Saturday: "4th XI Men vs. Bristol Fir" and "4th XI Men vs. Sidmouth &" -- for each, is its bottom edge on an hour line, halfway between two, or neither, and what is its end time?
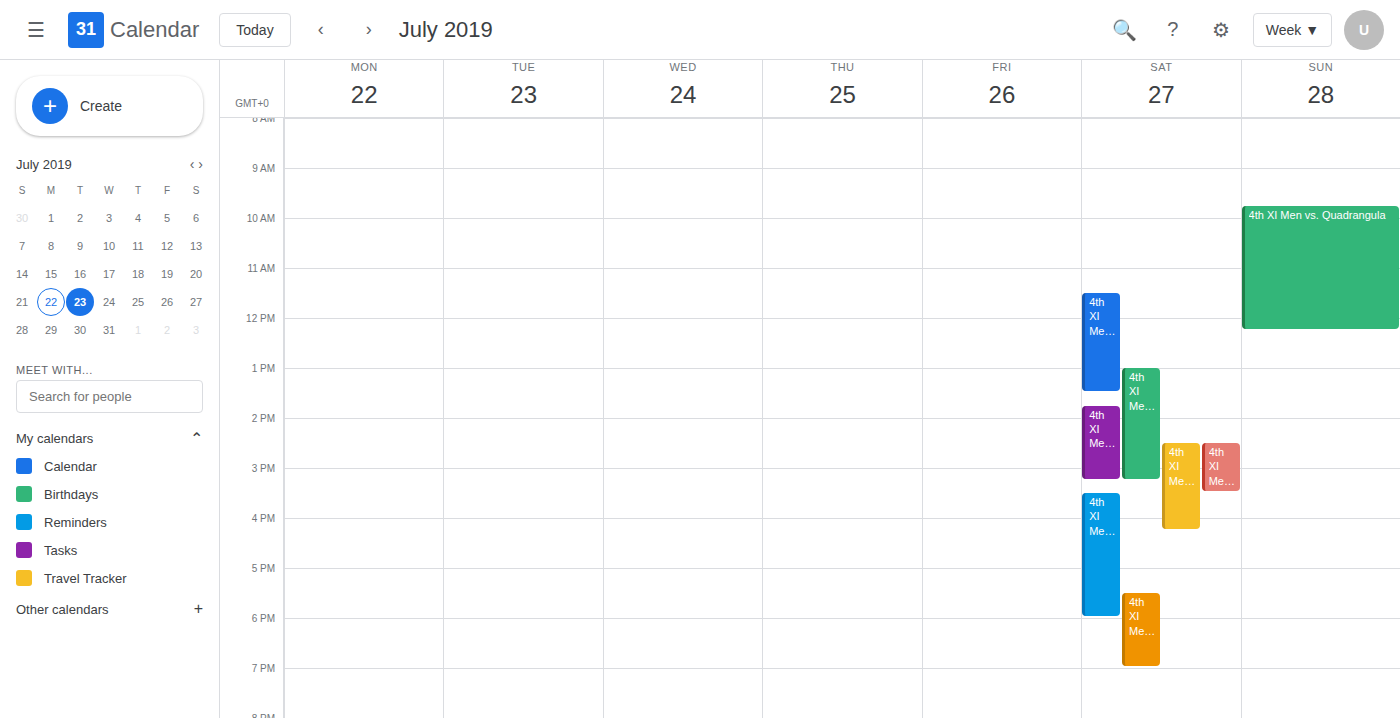
"4th XI Men vs. Bristol Fir": 6:00 PM, exactly on the 6 PM line. "4th XI Men vs. Sidmouth &": 7:00 PM, exactly on the 7 PM line.